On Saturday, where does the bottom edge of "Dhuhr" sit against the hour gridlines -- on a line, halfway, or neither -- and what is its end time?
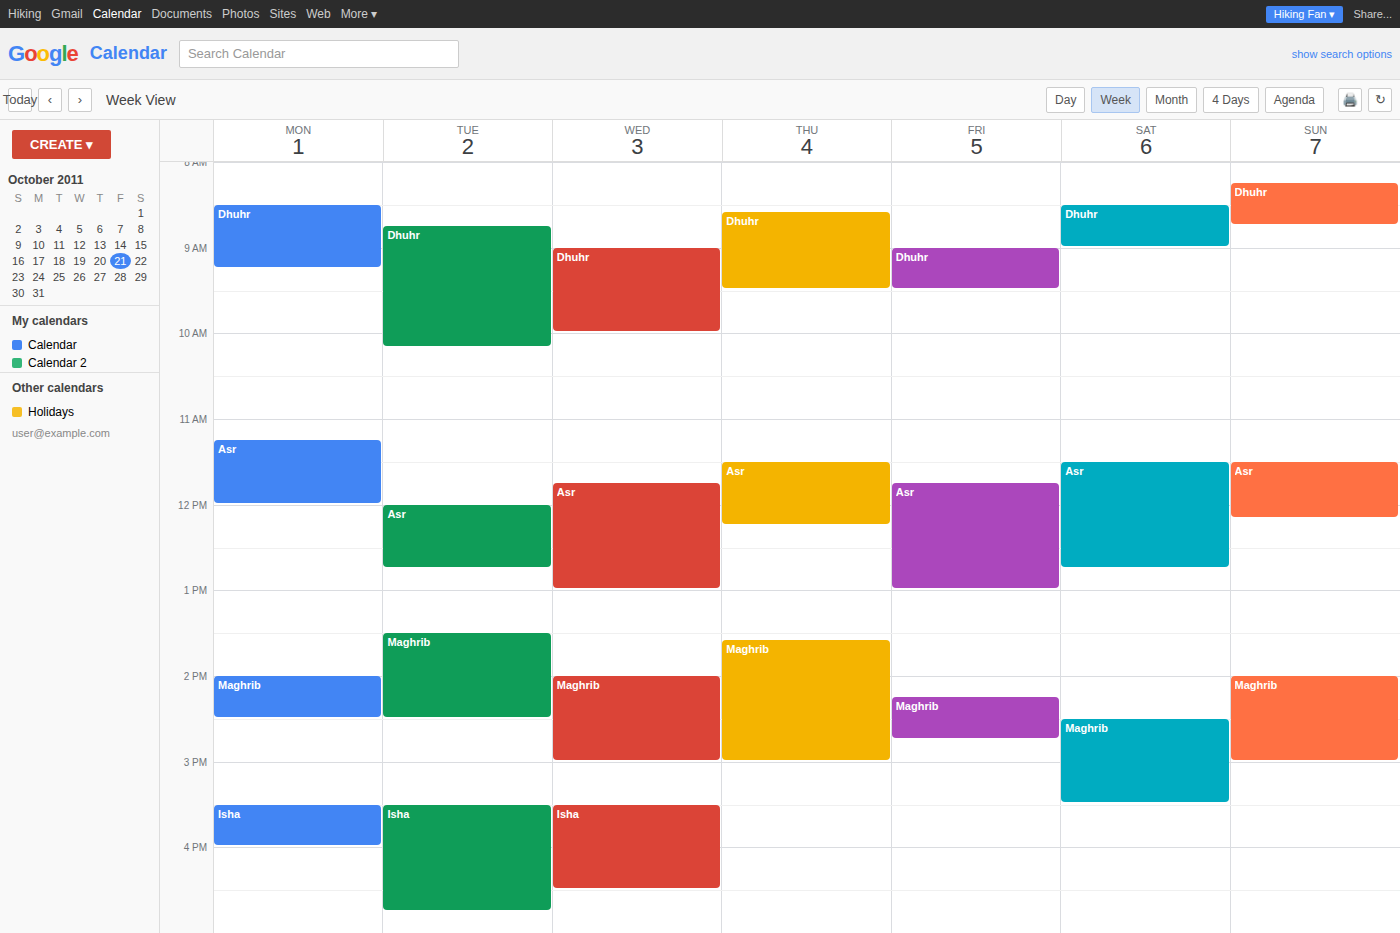
9:00 AM -- exactly on the 9 AM line.